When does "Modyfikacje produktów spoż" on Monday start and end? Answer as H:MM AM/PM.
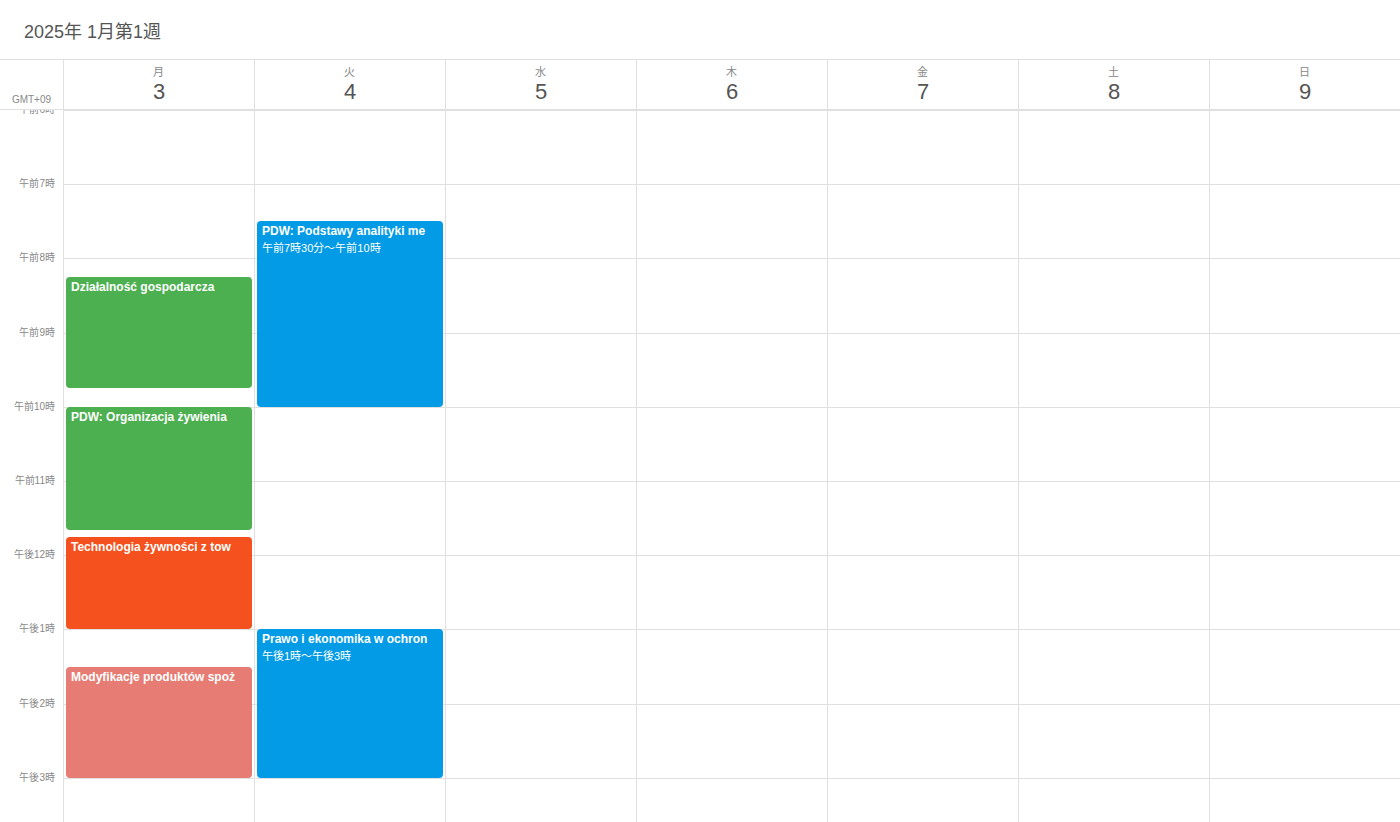
1:30 PM to 3:00 PM